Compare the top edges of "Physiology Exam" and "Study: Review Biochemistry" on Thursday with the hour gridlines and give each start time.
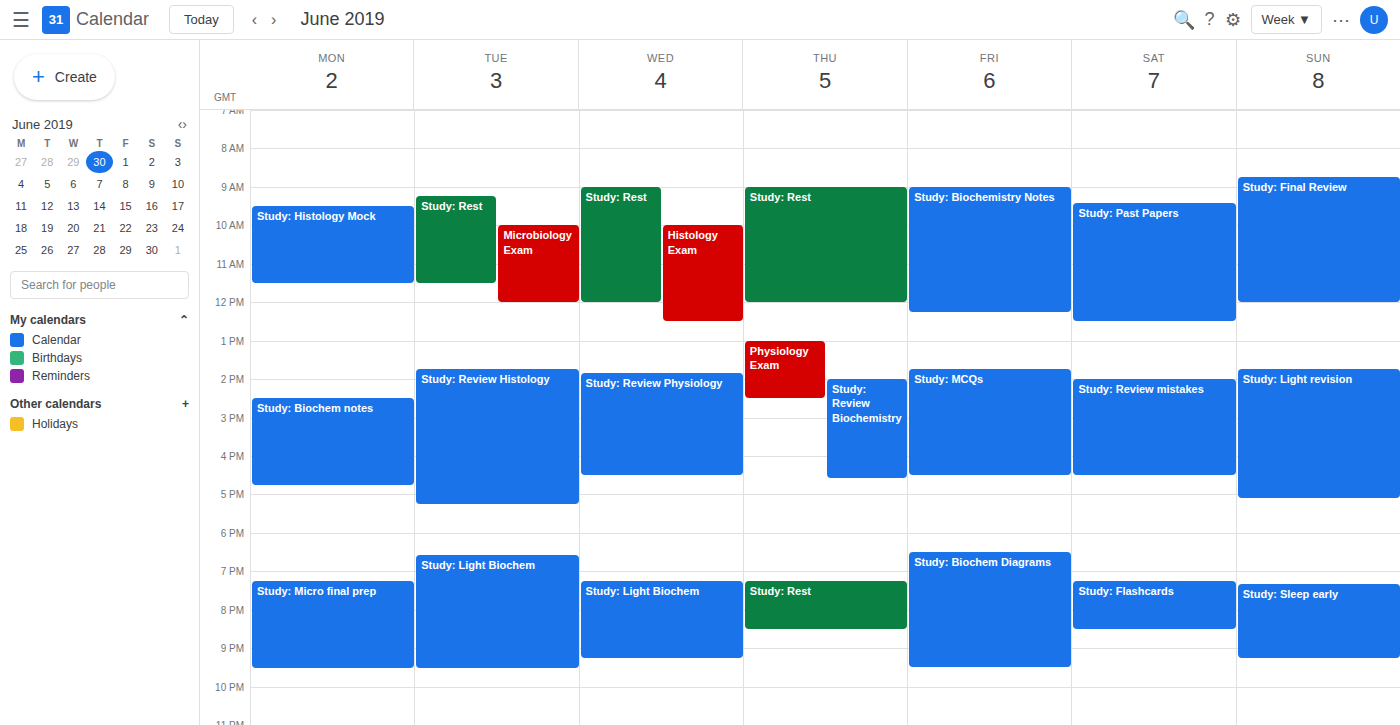
"Physiology Exam": 1:00 PM, exactly on the 1 PM line. "Study: Review Biochemistry": 2:00 PM, exactly on the 2 PM line.